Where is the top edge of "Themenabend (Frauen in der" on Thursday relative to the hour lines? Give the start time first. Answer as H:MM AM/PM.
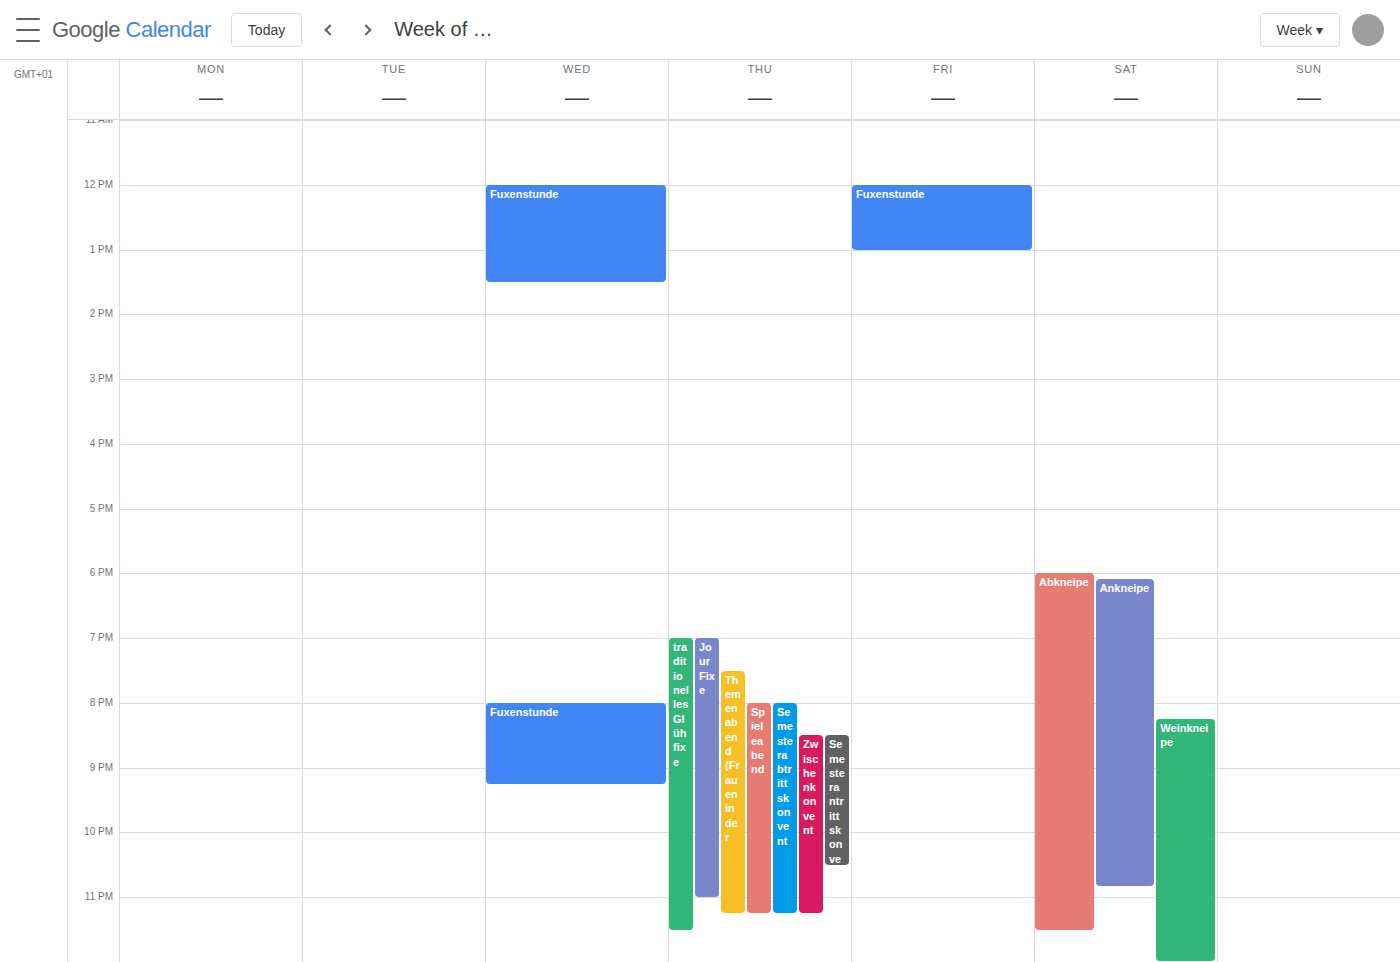
7:30 PM -- halfway between the 7 PM and 8 PM lines.